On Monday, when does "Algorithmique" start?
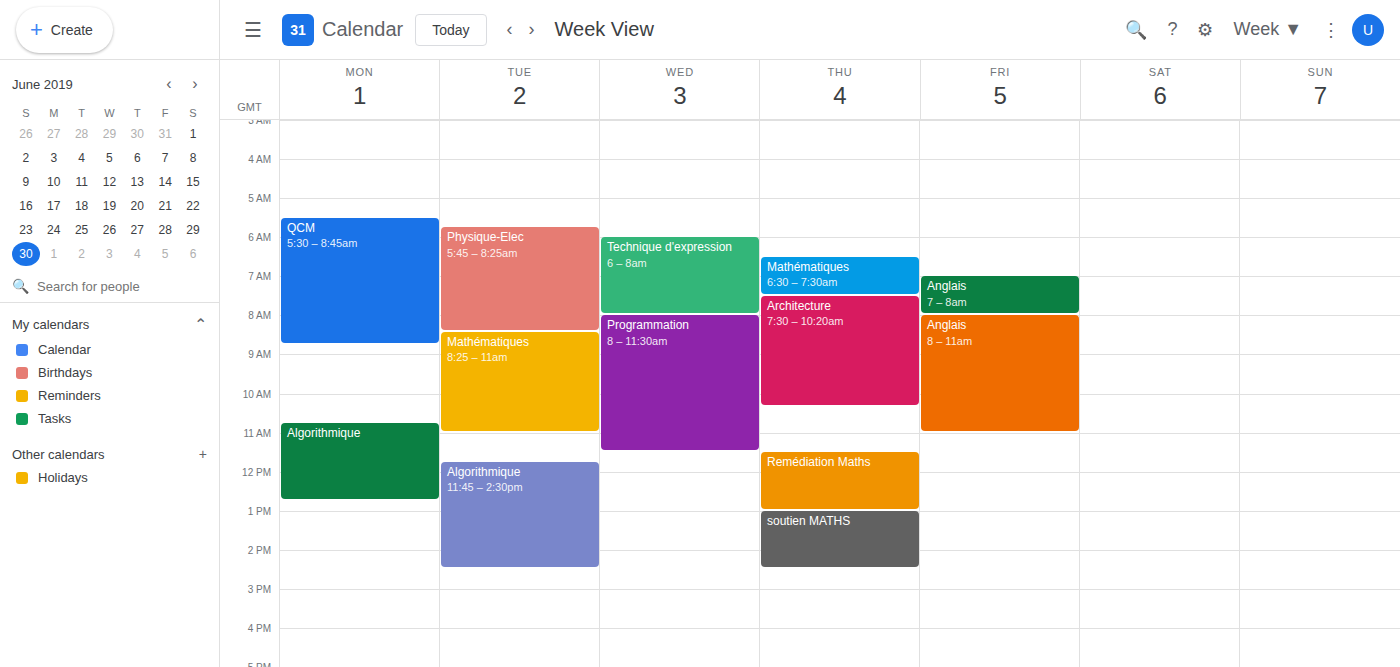
10:45